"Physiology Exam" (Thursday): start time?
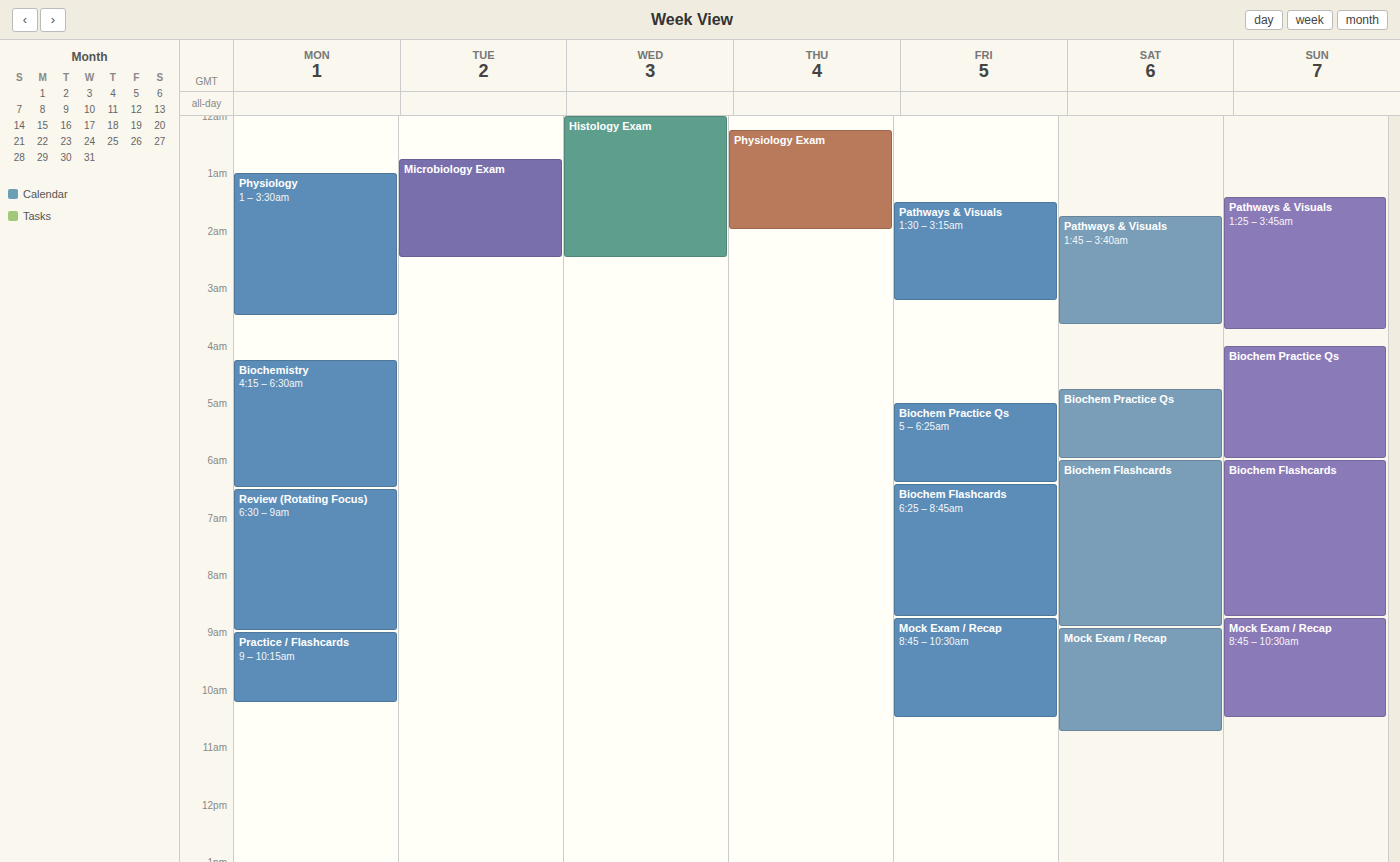
12:15 AM